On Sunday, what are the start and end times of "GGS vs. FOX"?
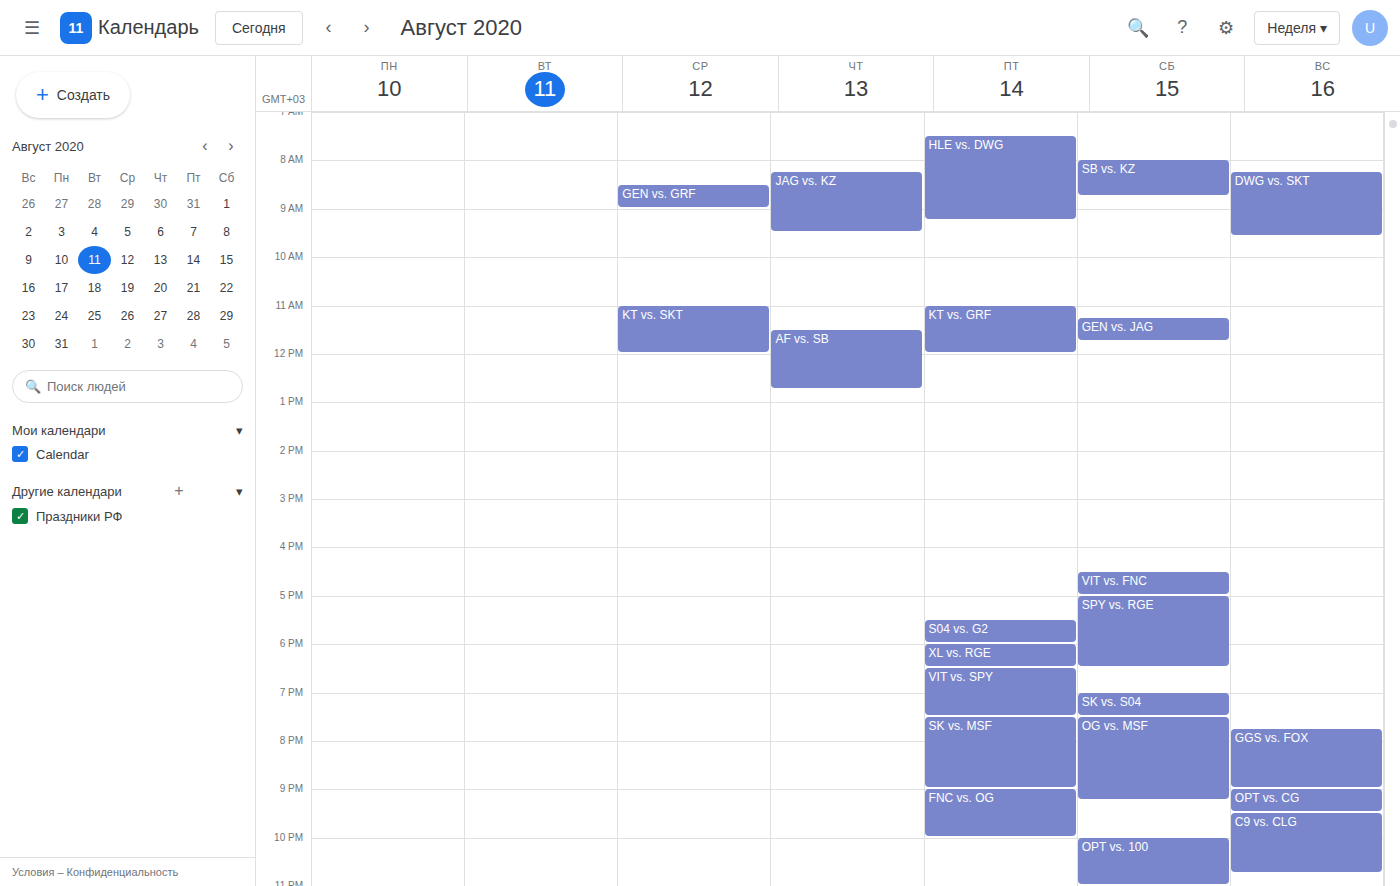
7:45 PM to 9:00 PM